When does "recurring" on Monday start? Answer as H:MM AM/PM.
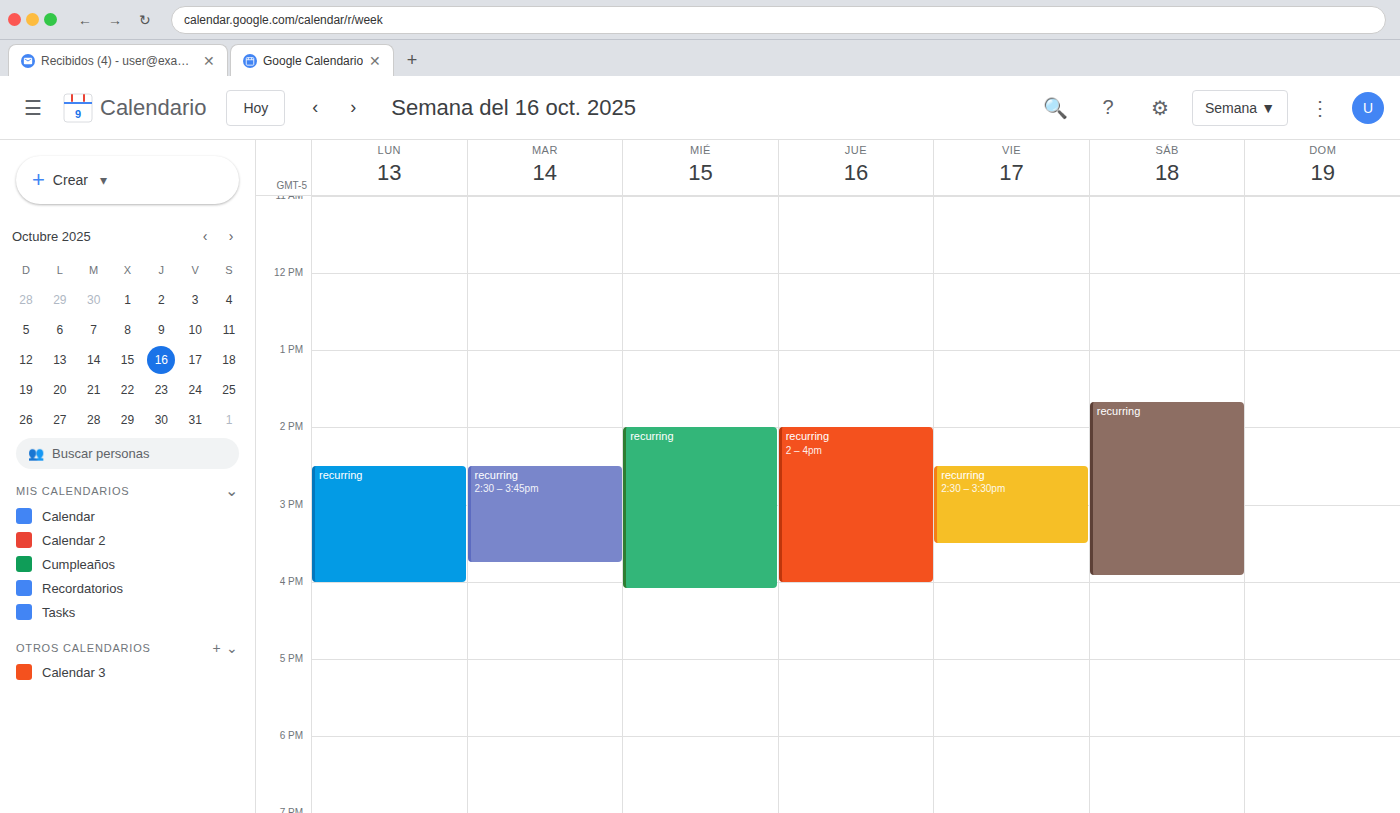
2:30 PM